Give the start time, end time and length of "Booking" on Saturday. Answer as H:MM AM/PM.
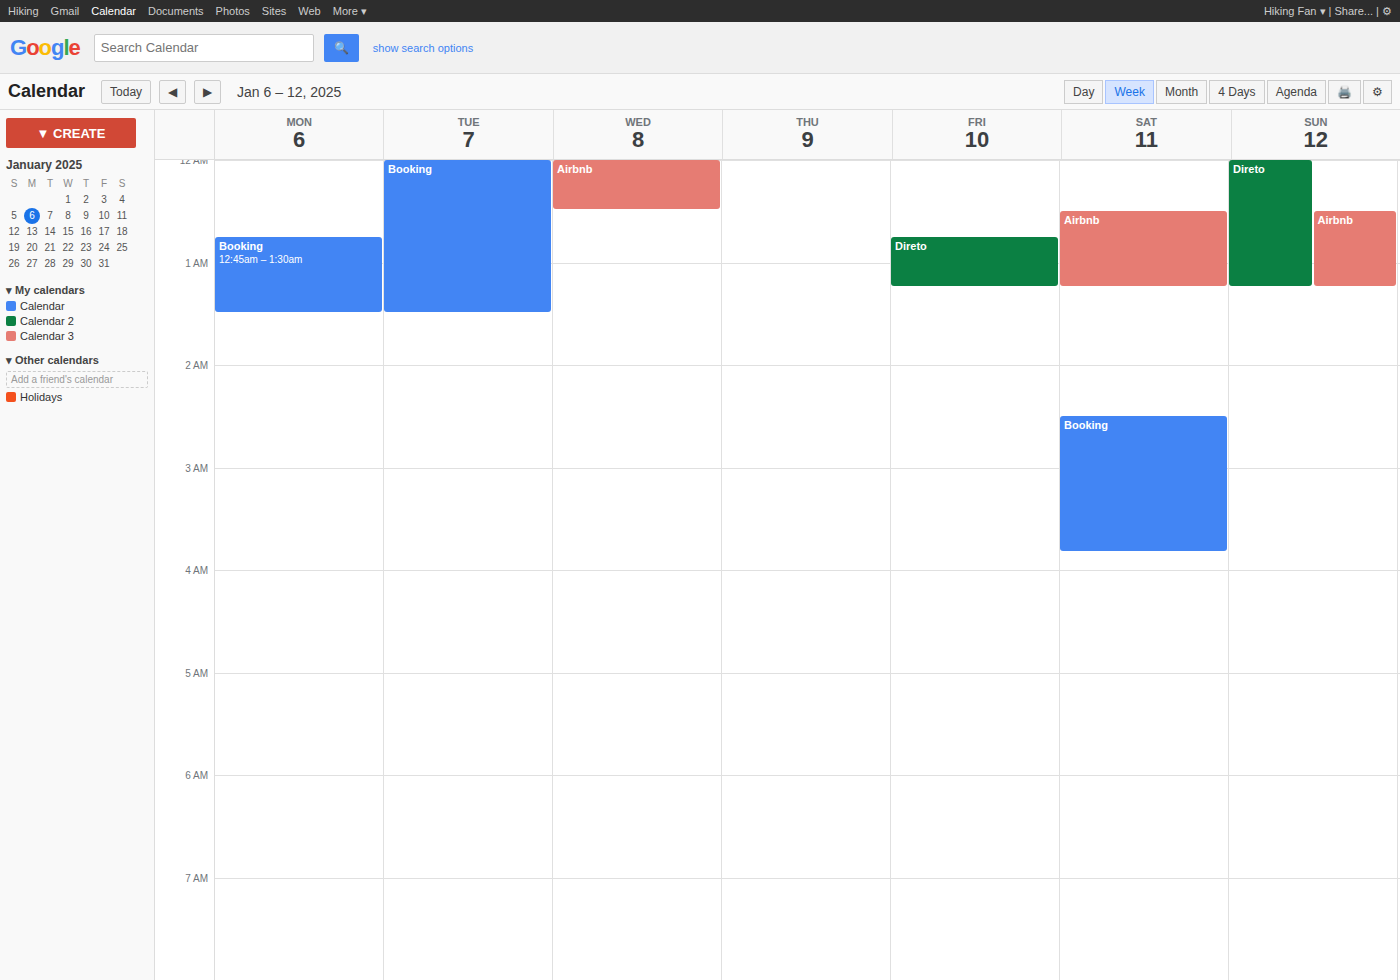
2:30 AM to 3:50 AM, 1 hour 20 minutes